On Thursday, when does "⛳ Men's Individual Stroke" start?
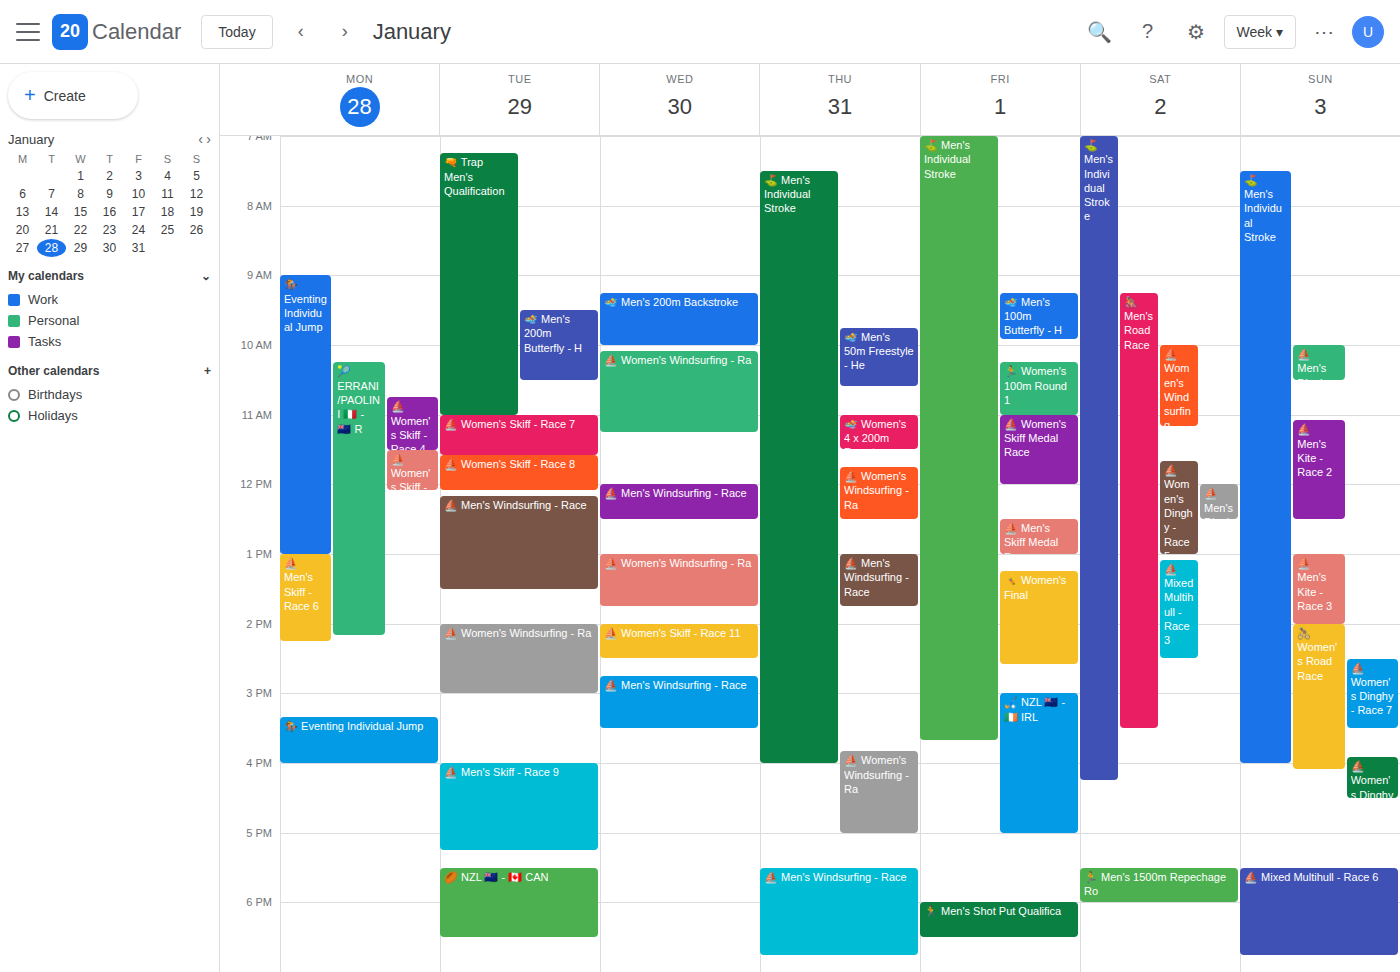
7:30 AM